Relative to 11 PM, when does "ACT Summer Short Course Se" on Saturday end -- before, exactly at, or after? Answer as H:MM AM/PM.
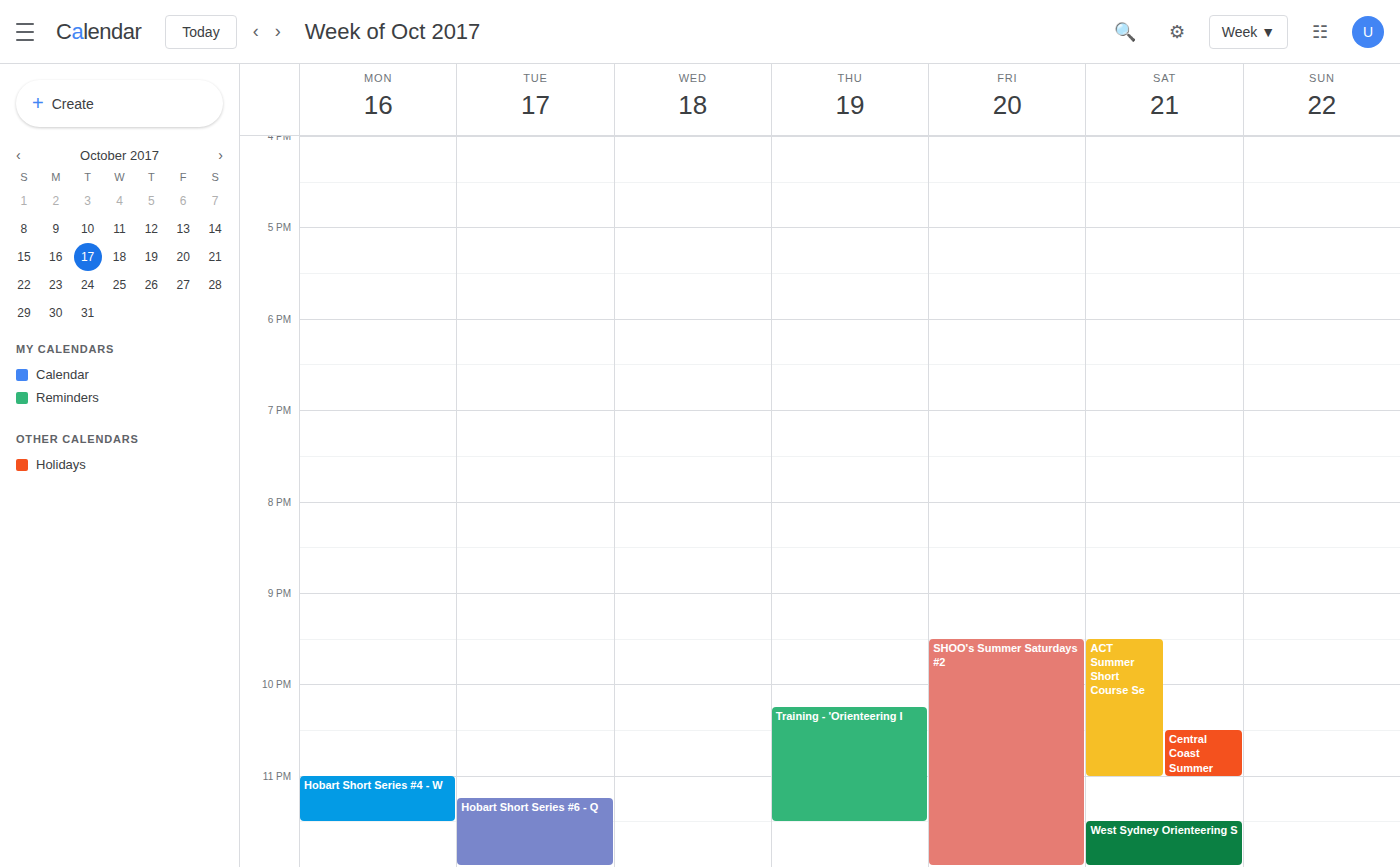
11:00 PM -- exactly at 11 PM, on the 11 PM line.